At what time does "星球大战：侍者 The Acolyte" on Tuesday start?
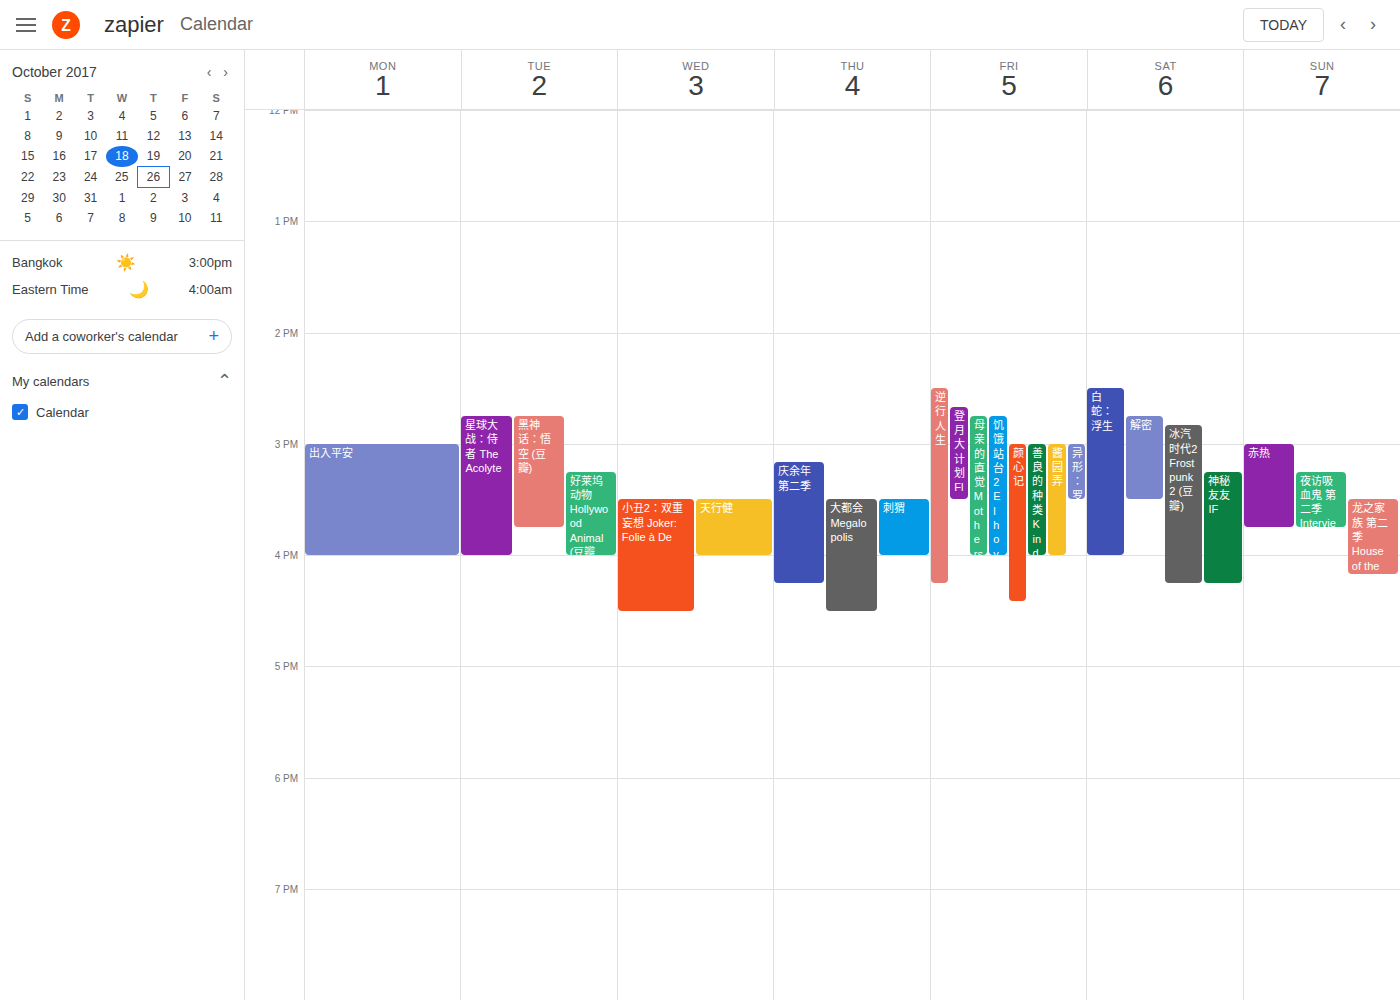
2:45 PM